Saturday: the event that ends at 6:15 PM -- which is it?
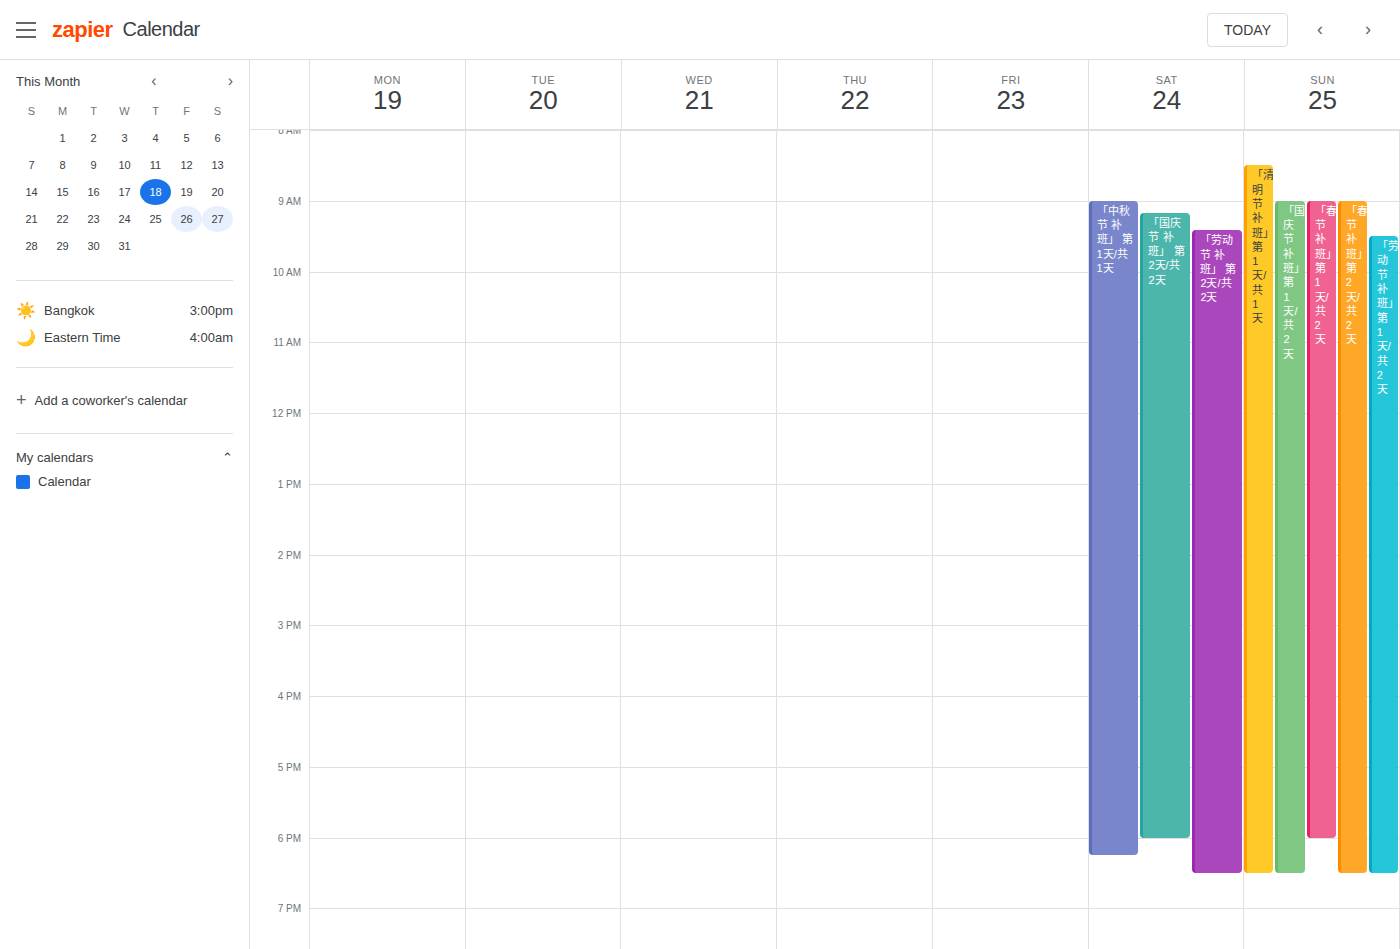
"「中秋节 补班」 第1天/共1天"